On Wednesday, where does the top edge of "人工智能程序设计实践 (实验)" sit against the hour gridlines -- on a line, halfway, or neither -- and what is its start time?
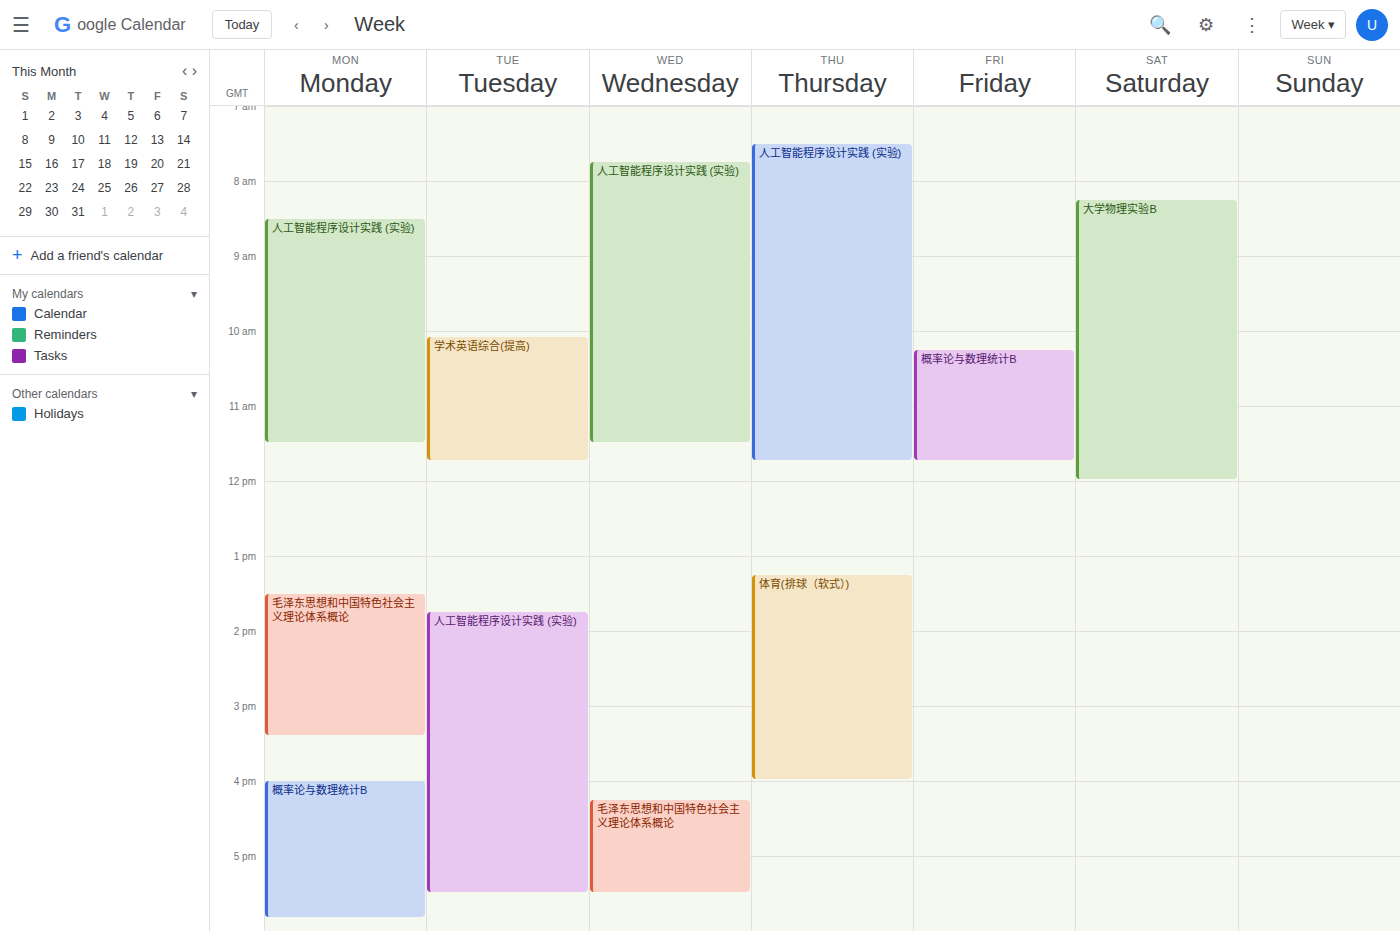
7:45 AM -- neither: three quarters of the way from the 7 AM line to the 8 AM line.